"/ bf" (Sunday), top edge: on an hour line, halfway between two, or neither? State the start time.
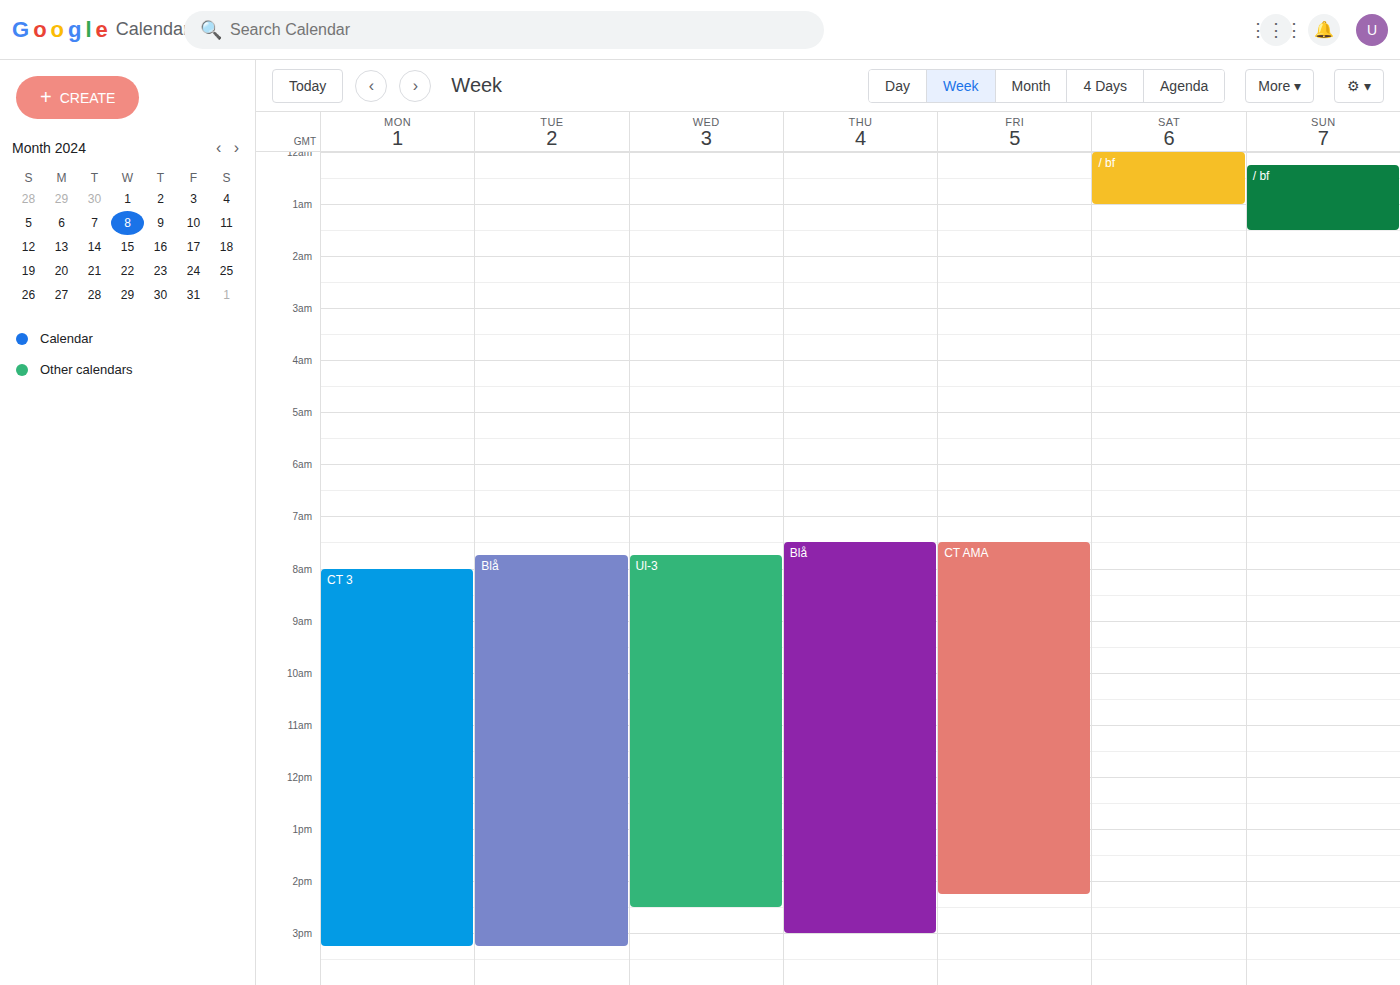
12:15 AM -- neither: a quarter of the way from the 12 AM line to the 1 AM line.